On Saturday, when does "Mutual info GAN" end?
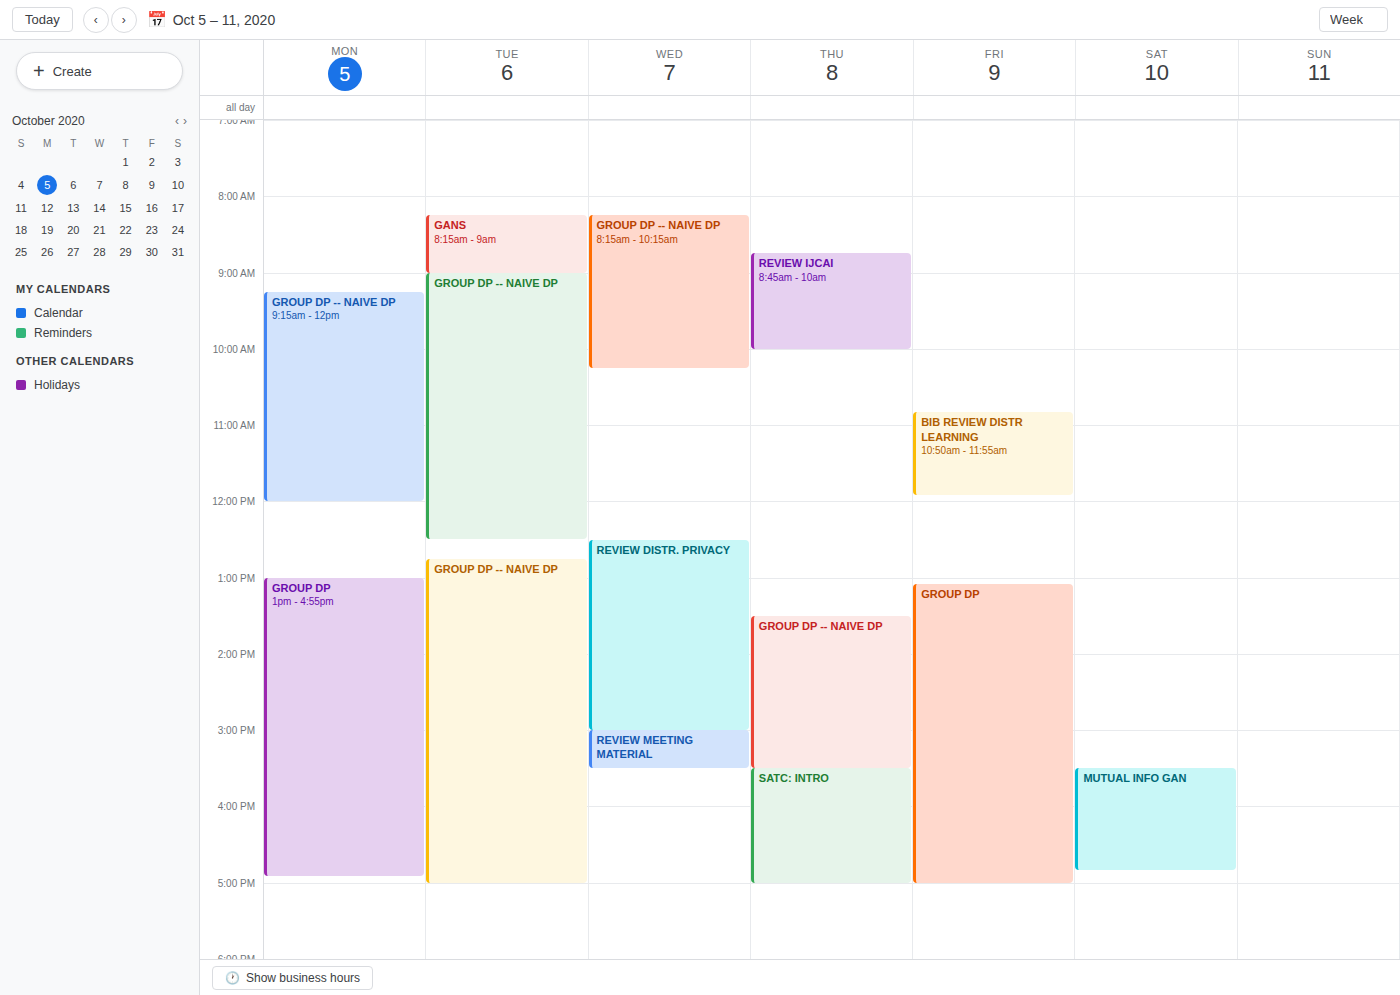
4:50 PM